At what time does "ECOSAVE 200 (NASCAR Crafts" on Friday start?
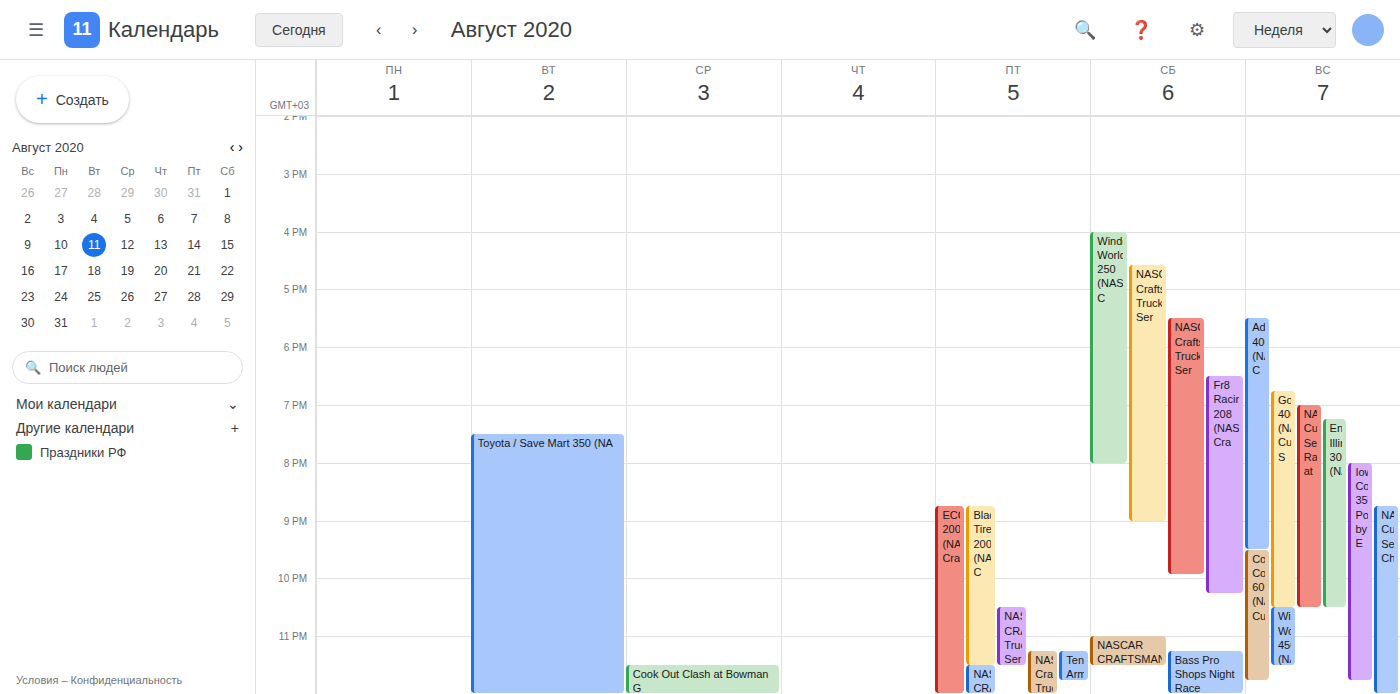
8:45 PM